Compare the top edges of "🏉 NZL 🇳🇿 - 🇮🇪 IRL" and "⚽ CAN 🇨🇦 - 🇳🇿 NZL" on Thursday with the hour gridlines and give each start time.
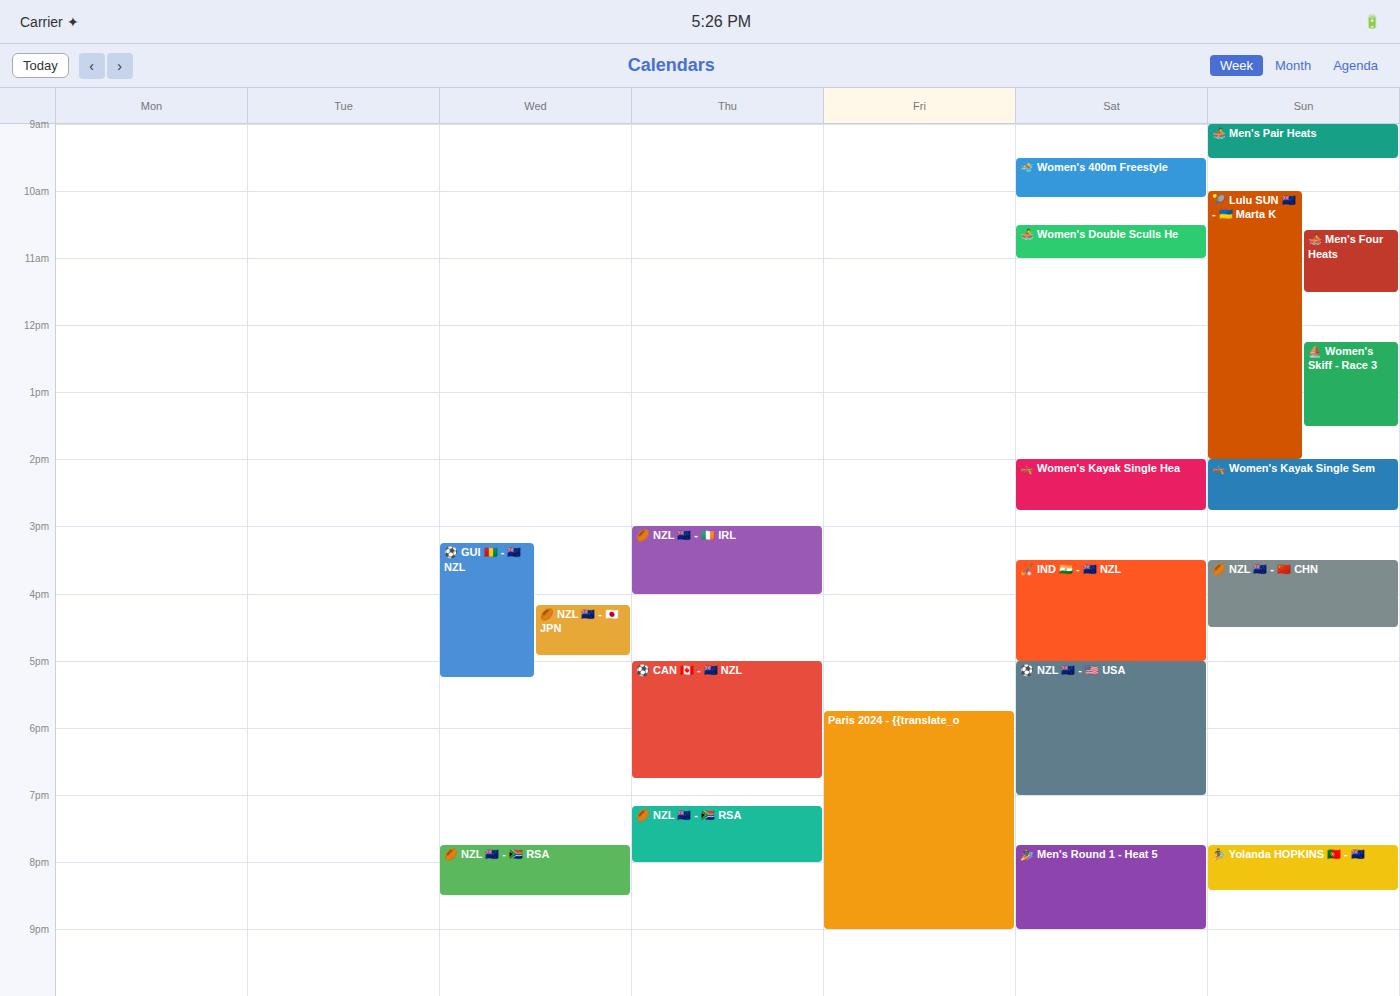
"🏉 NZL 🇳🇿 - 🇮🇪 IRL": 3:00 PM, exactly on the 3 PM line. "⚽ CAN 🇨🇦 - 🇳🇿 NZL": 5:00 PM, exactly on the 5 PM line.